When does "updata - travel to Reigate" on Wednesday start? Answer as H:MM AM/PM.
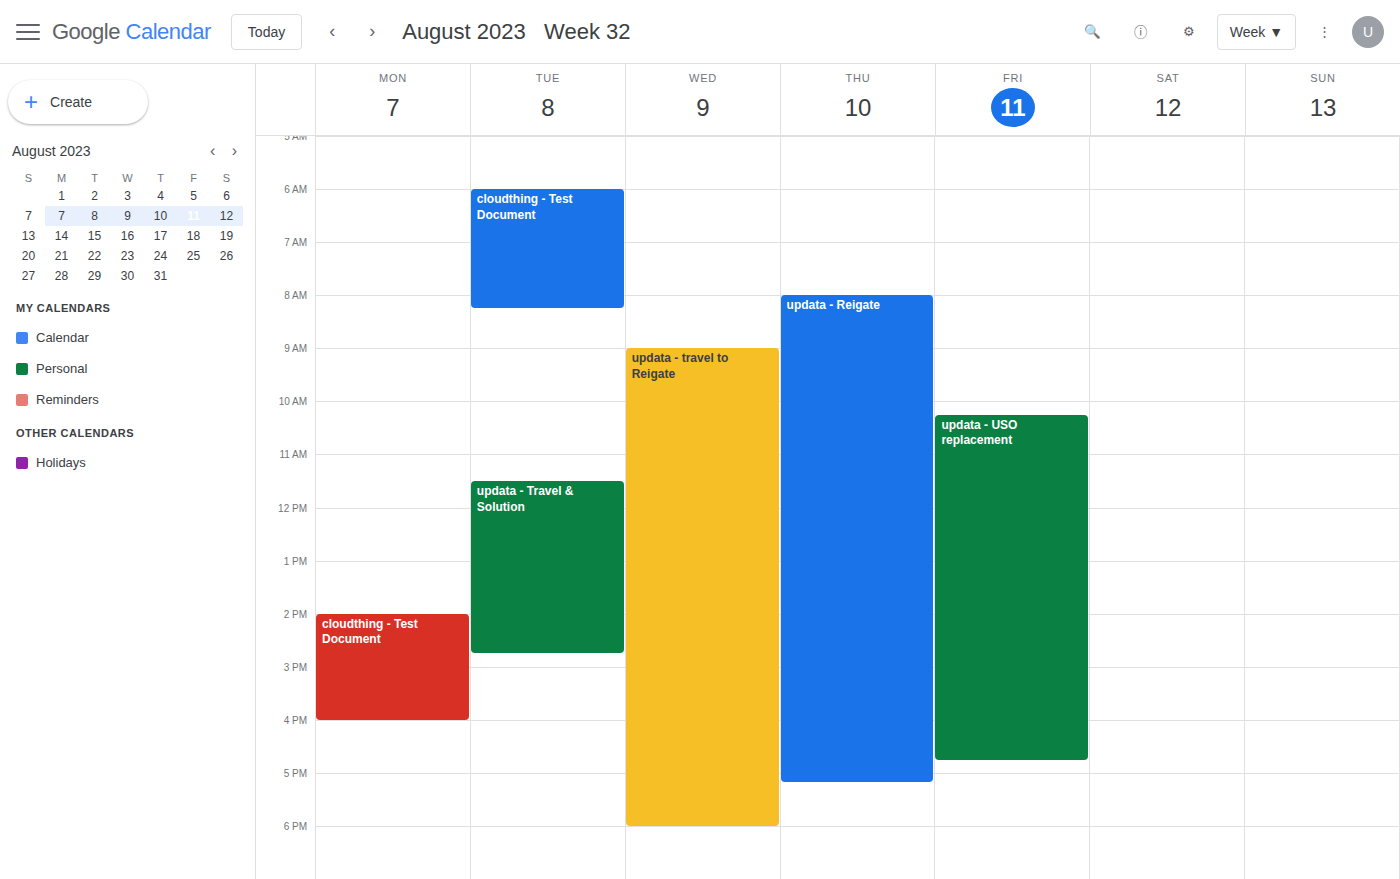
9:00 AM